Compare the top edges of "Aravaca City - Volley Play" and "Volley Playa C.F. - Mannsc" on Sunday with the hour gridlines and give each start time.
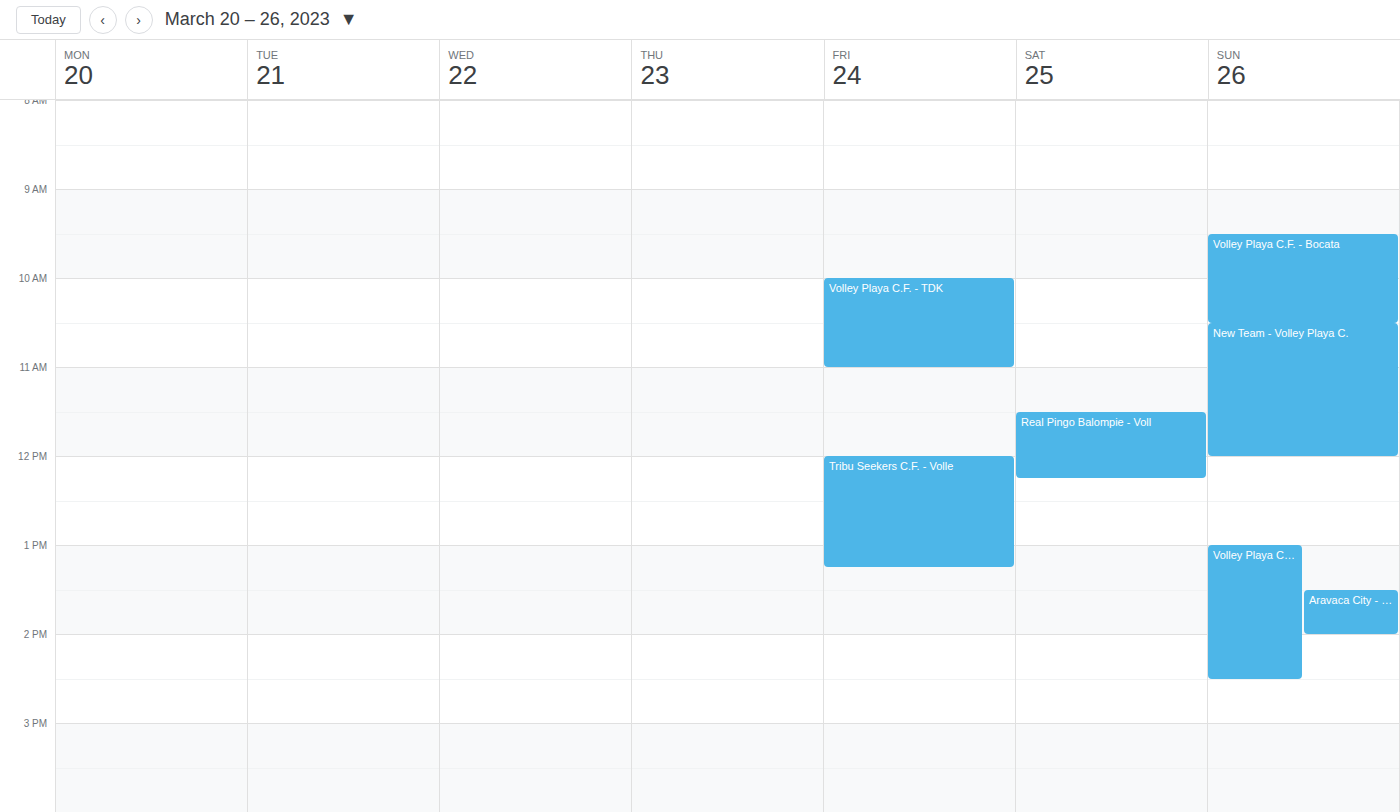
"Aravaca City - Volley Play": 1:30 PM, halfway between the 1 PM and 2 PM lines. "Volley Playa C.F. - Mannsc": 1:00 PM, exactly on the 1 PM line.